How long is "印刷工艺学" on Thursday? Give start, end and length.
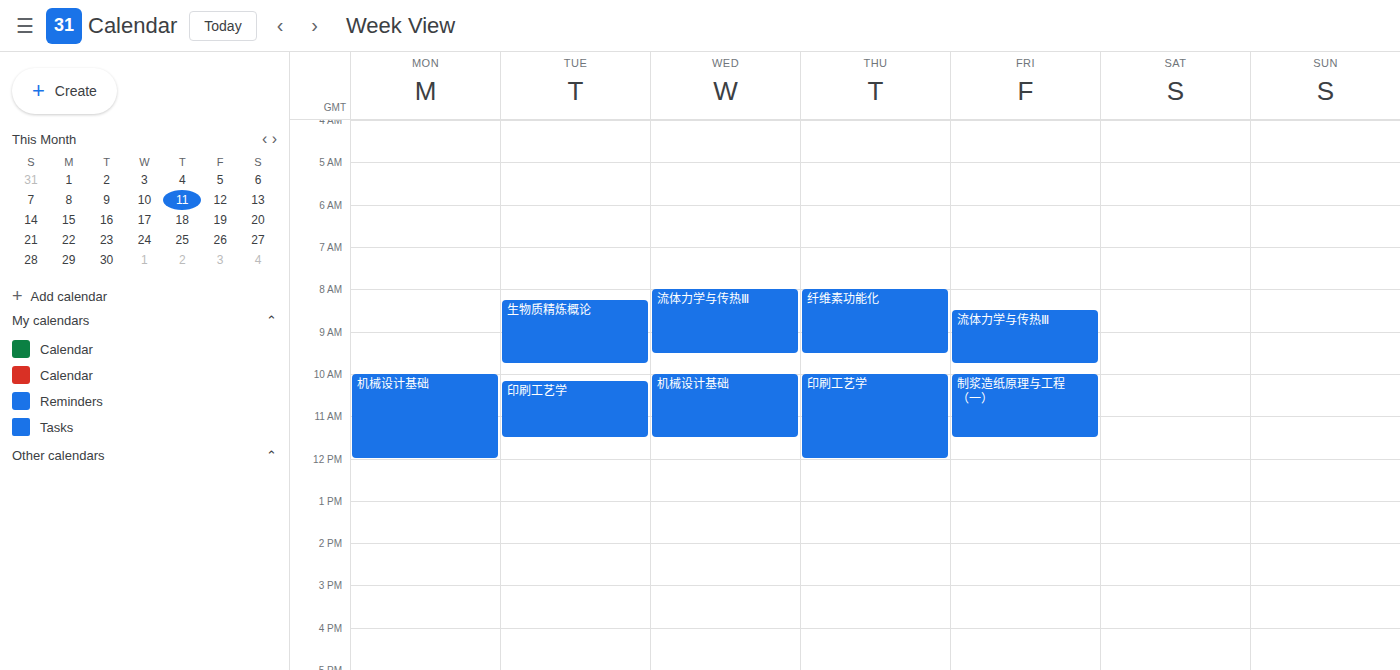
10:00 AM to 12:00 PM, 2 hours